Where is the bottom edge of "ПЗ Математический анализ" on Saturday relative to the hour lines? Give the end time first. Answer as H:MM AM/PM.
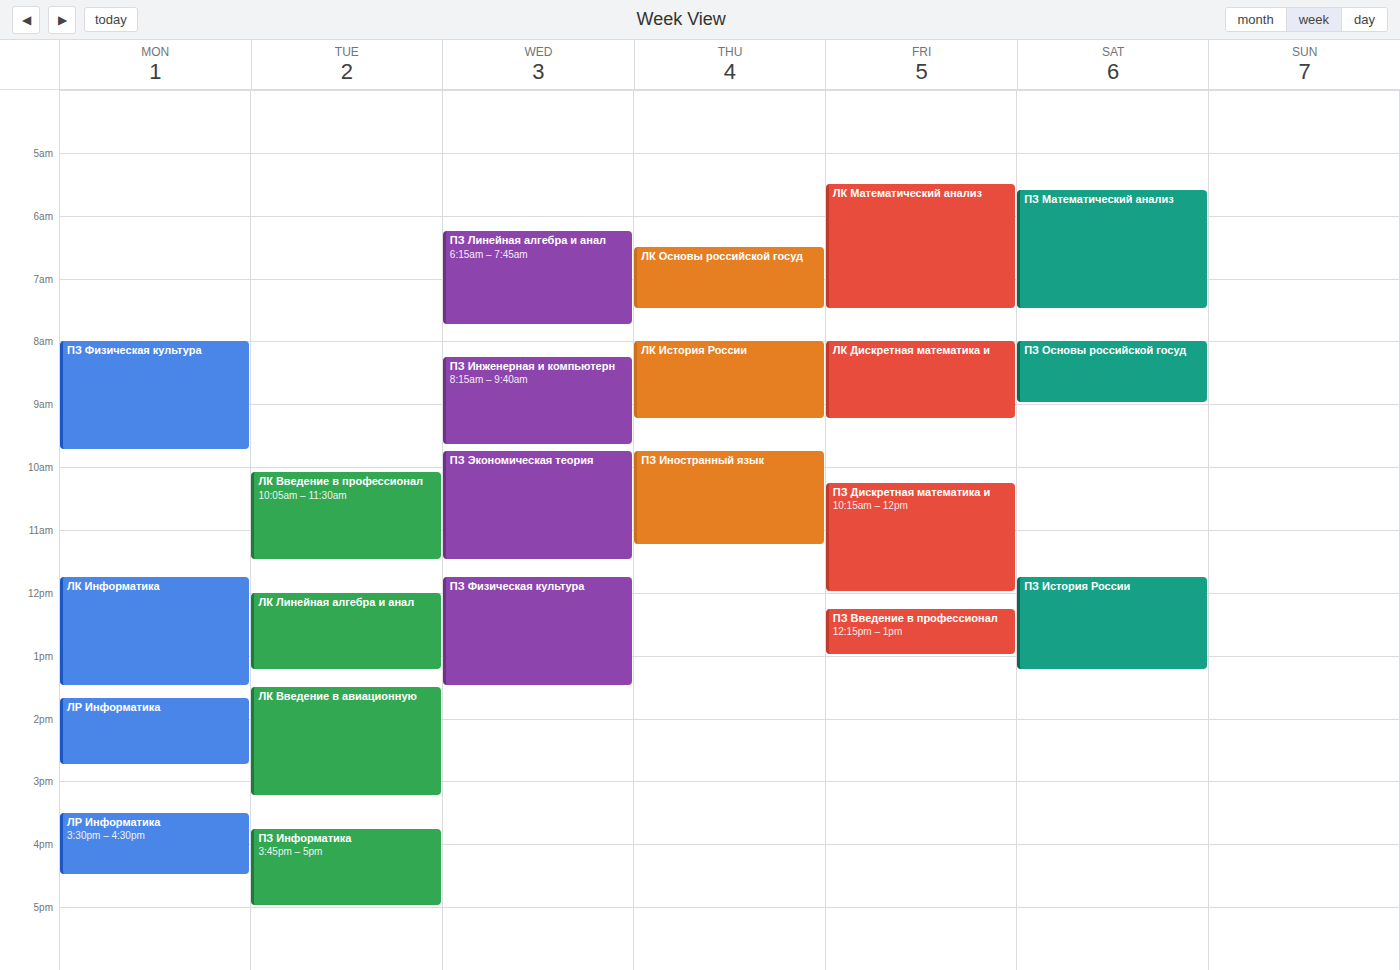
7:30 AM -- halfway between the 7 AM and 8 AM lines.